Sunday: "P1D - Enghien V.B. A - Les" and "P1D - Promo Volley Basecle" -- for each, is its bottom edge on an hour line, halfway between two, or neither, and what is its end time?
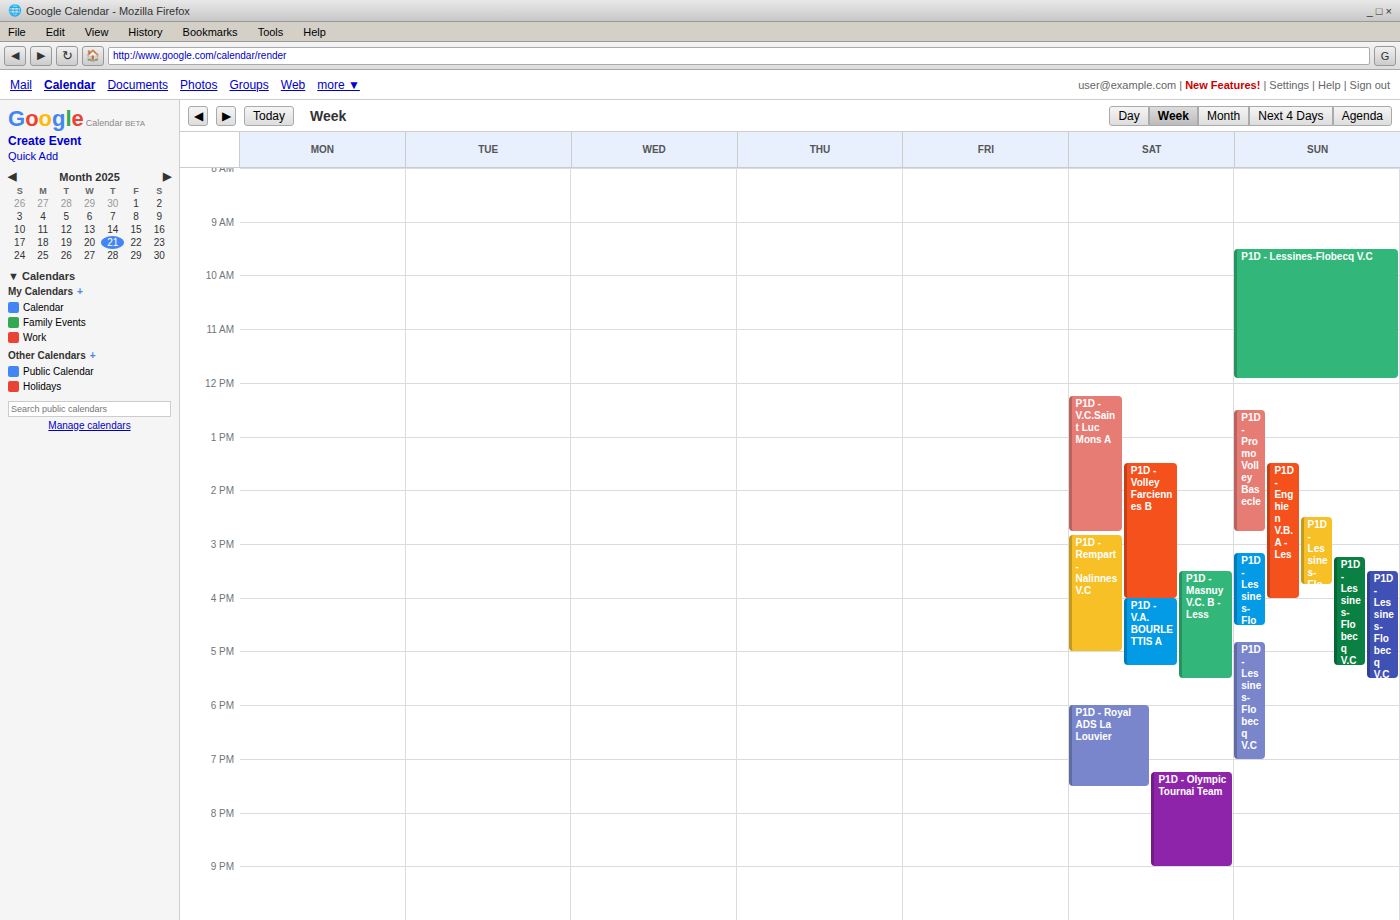
"P1D - Enghien V.B. A - Les": 4:00 PM, exactly on the 4 PM line. "P1D - Promo Volley Basecle": 2:45 PM, neither: three quarters of the way from the 2 PM line to the 3 PM line.